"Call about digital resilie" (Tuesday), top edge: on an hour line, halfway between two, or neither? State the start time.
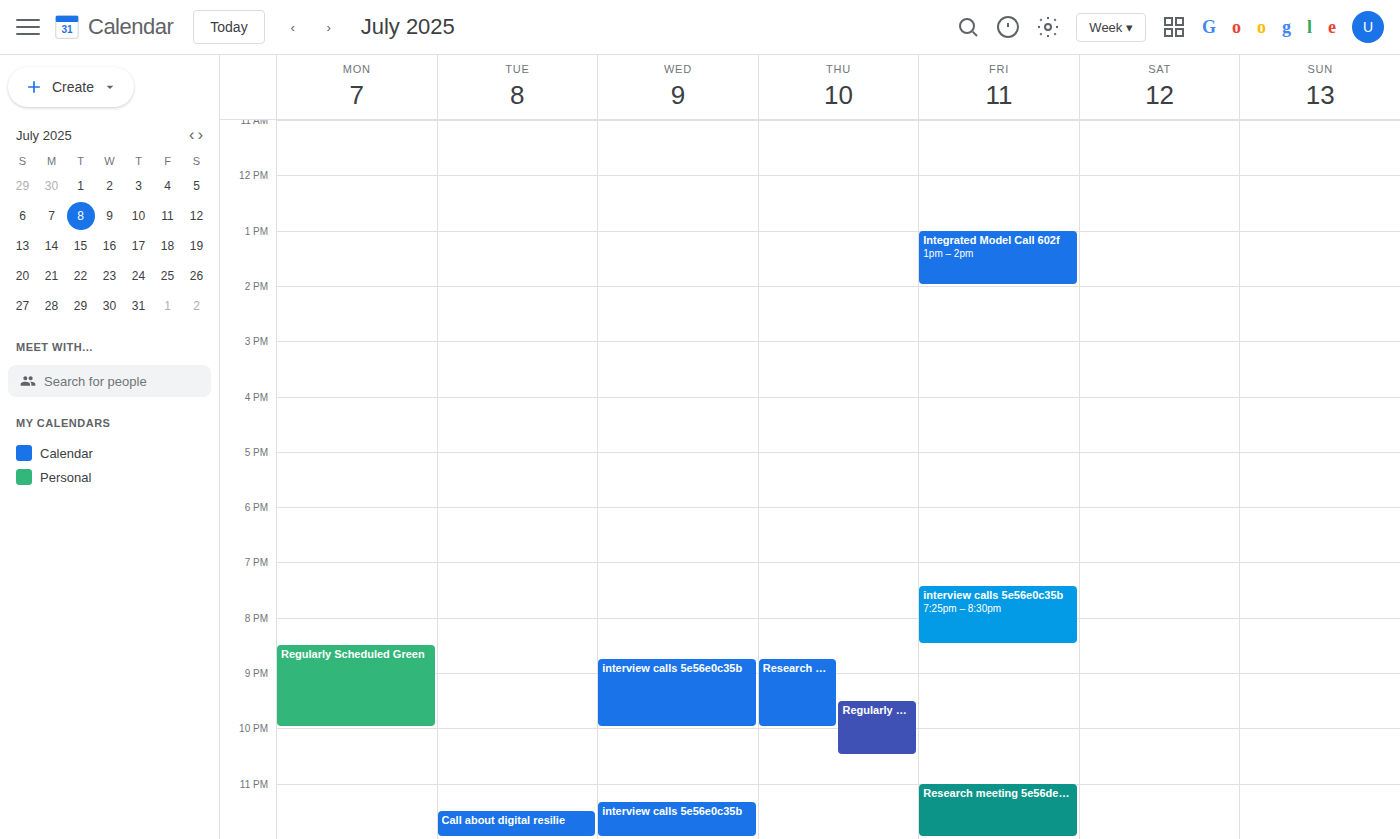
23:30 -- halfway between the 23:00 and 24:00 lines.